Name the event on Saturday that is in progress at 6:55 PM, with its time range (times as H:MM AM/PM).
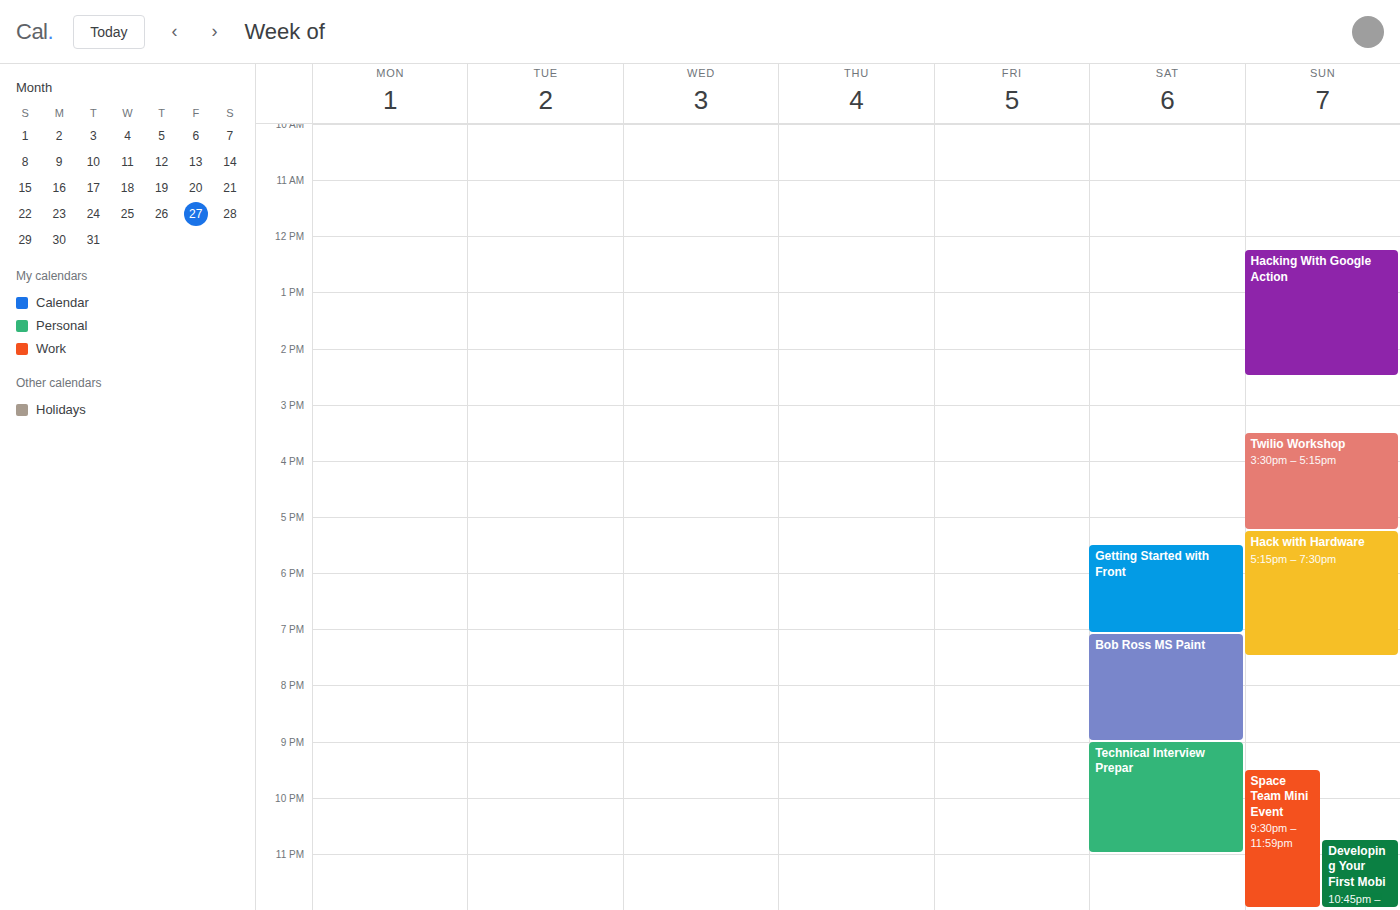
"Getting Started with Front", 5:30 PM to 7:05 PM